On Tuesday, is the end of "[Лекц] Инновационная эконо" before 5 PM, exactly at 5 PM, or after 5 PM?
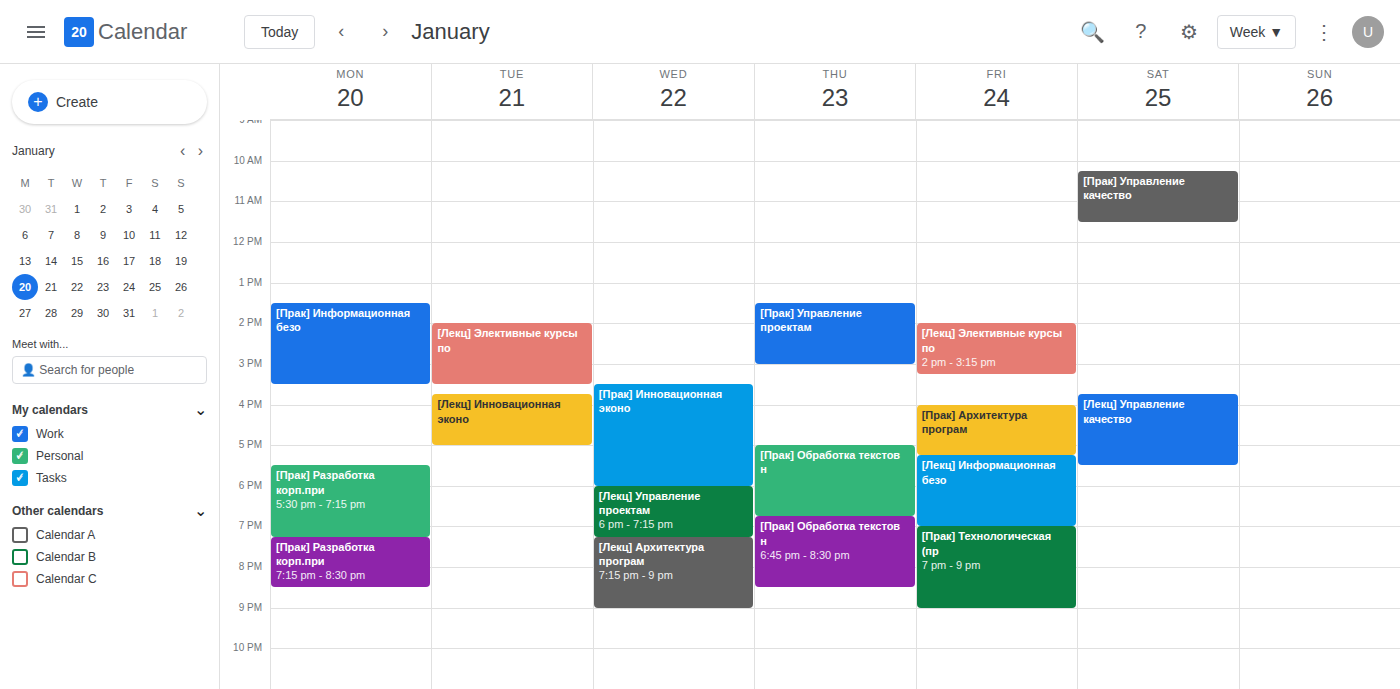
5:00 PM -- exactly at 5 PM, on the 5 PM line.